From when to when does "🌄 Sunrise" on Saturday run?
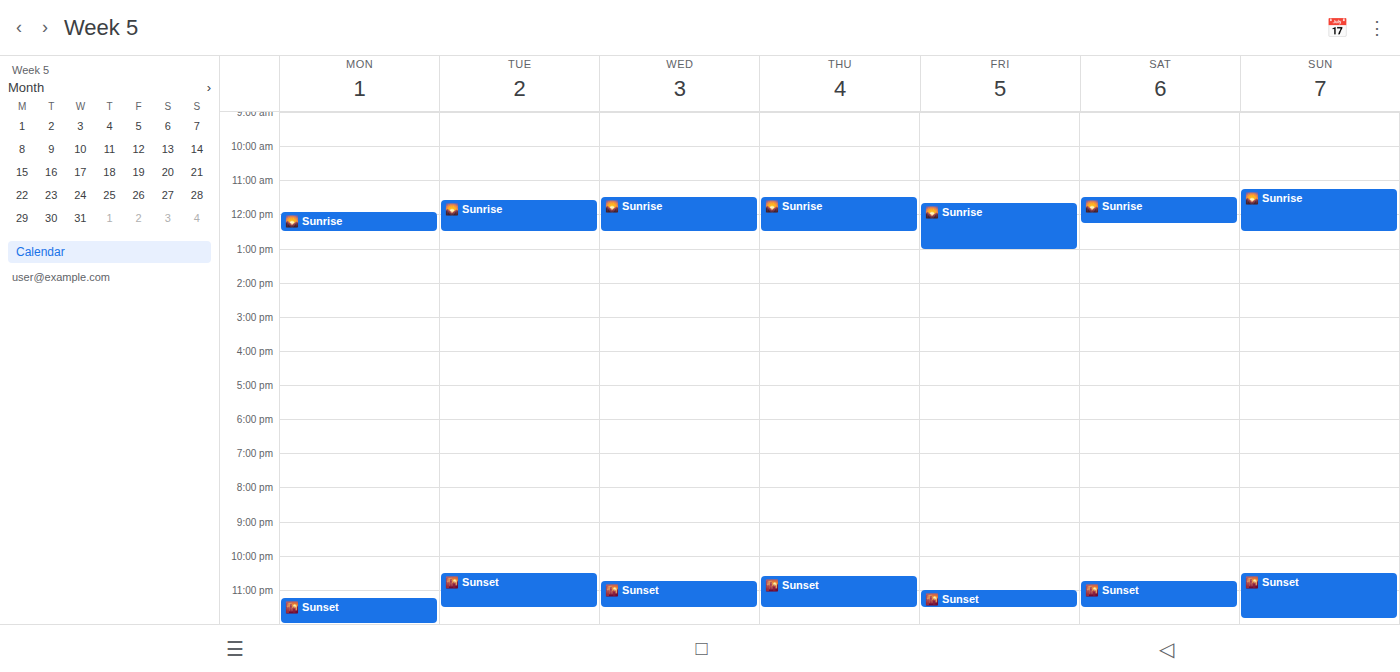
11:30 AM to 12:15 PM